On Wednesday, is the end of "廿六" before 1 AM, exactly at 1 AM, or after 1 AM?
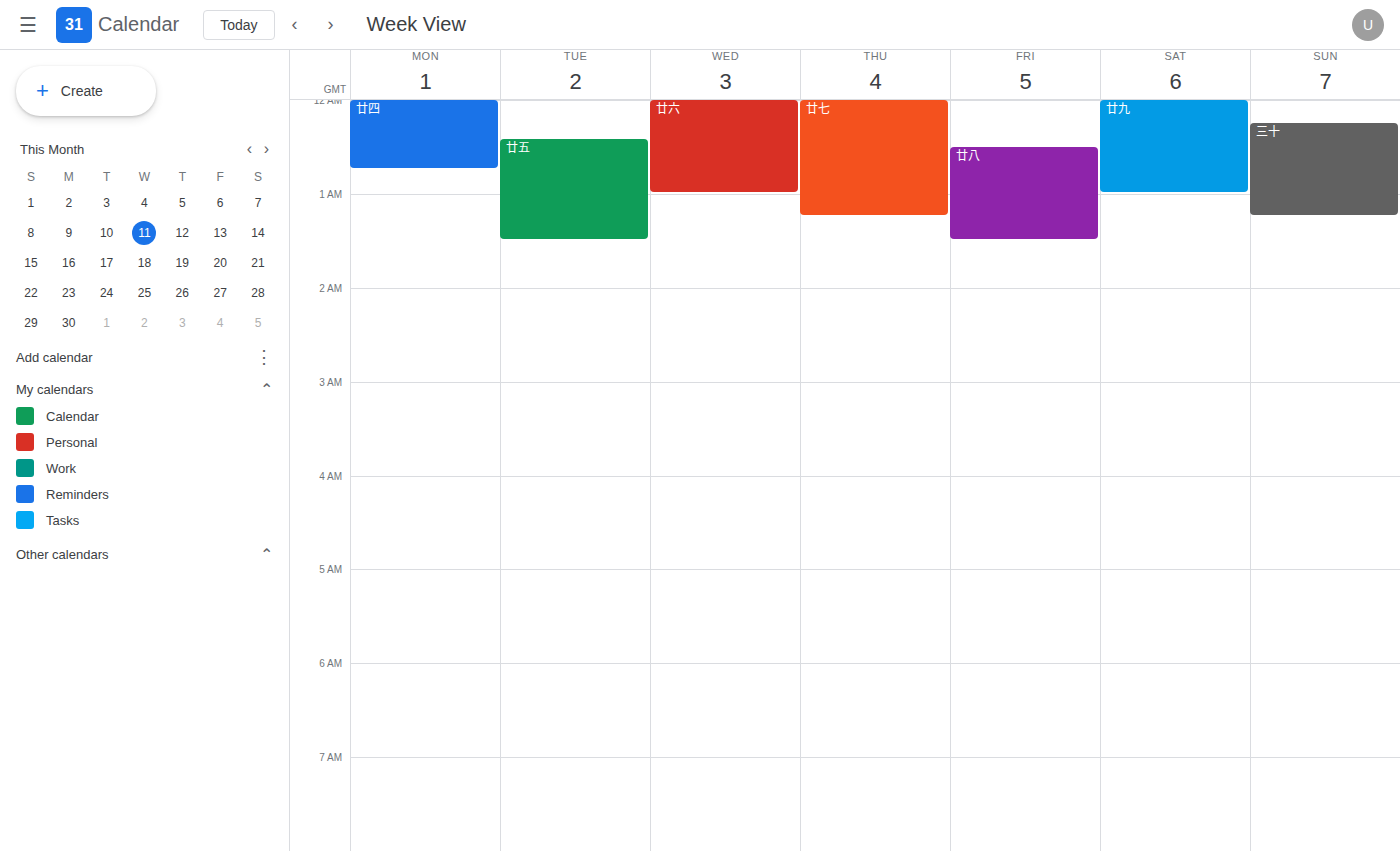
1:00 AM -- exactly at 1 AM, on the 1 AM line.